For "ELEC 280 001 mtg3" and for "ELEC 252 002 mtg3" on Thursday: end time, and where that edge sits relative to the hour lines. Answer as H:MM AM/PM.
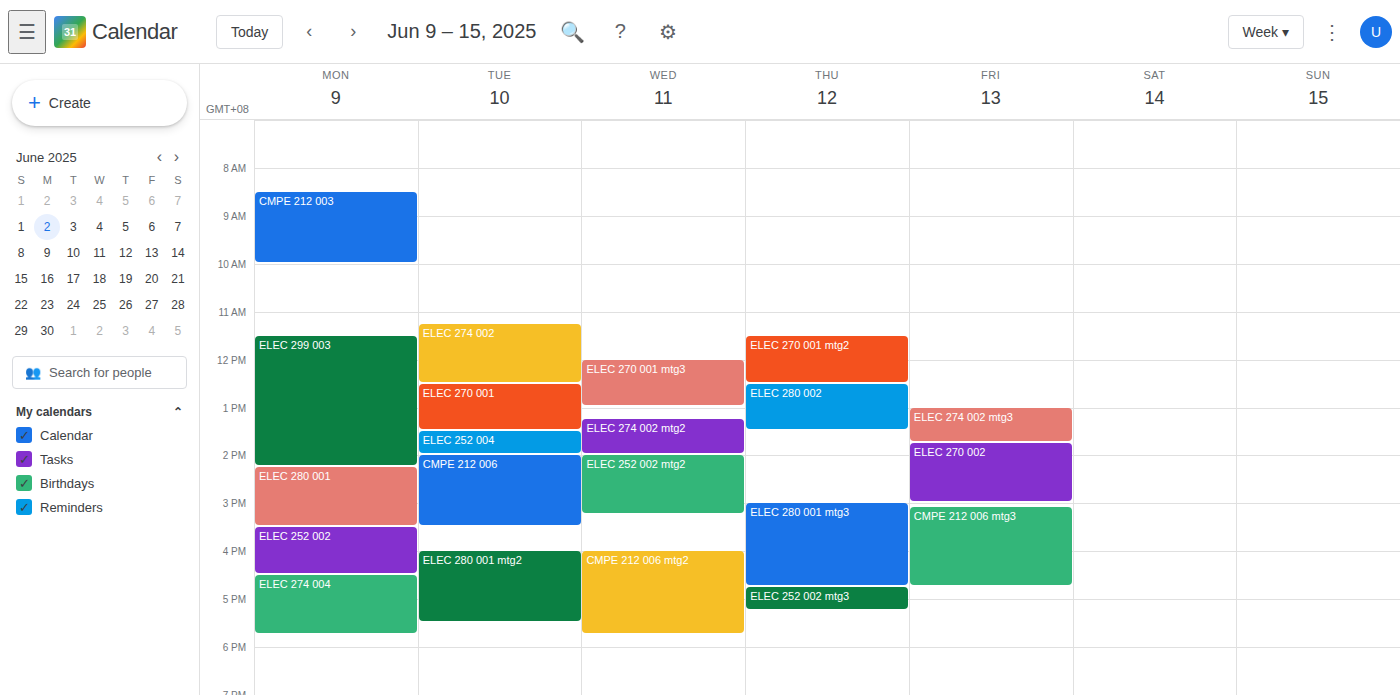
"ELEC 280 001 mtg3": 4:45 PM, neither: three quarters of the way from the 4 PM line to the 5 PM line. "ELEC 252 002 mtg3": 5:15 PM, neither: a quarter of the way from the 5 PM line to the 6 PM line.